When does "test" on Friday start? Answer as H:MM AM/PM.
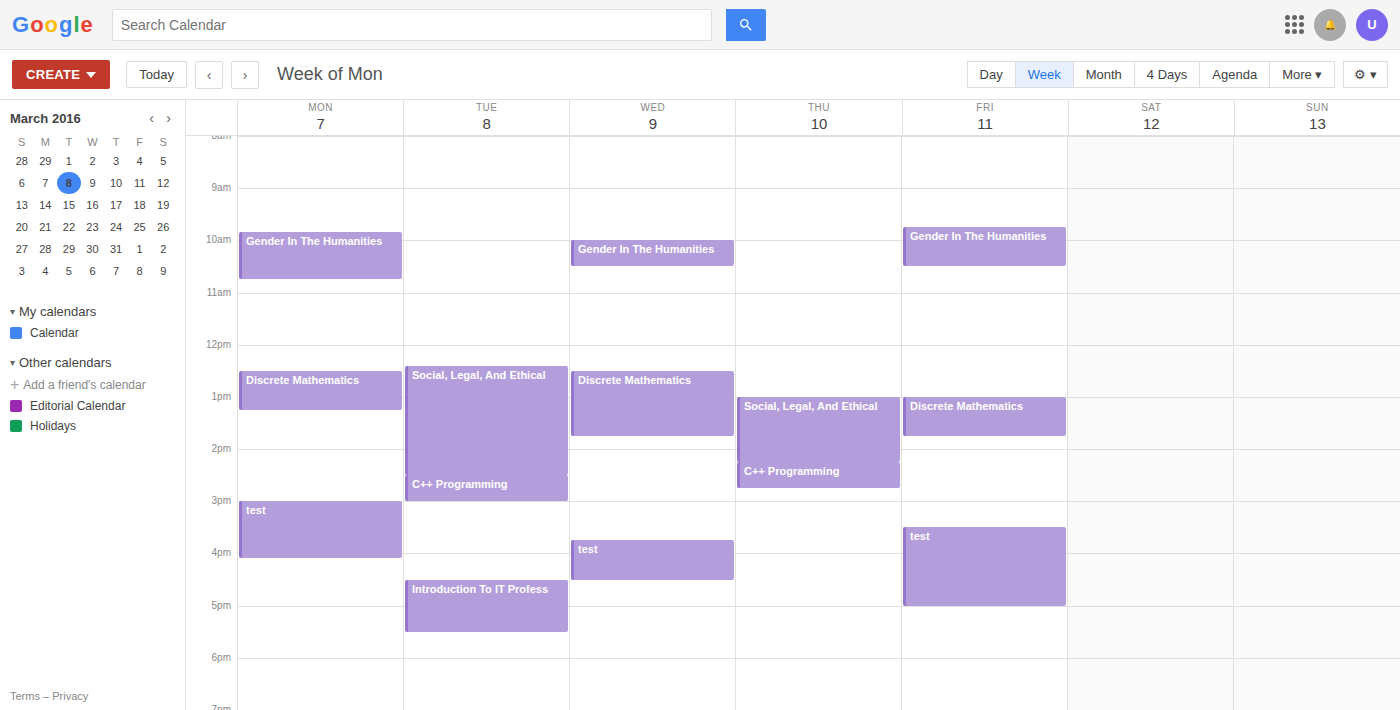
3:30 PM